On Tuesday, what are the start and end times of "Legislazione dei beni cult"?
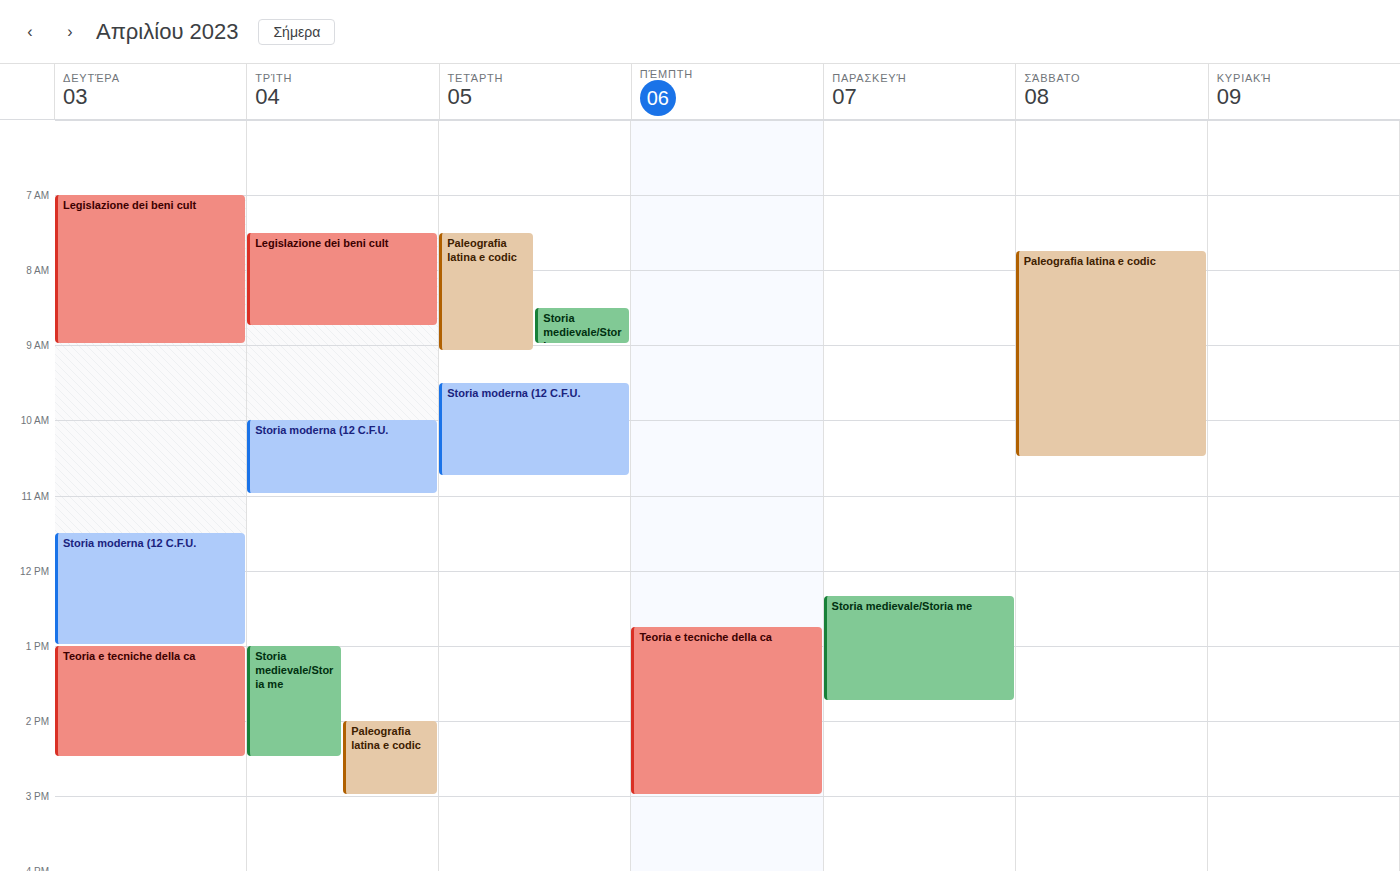
7:30 AM to 8:45 AM